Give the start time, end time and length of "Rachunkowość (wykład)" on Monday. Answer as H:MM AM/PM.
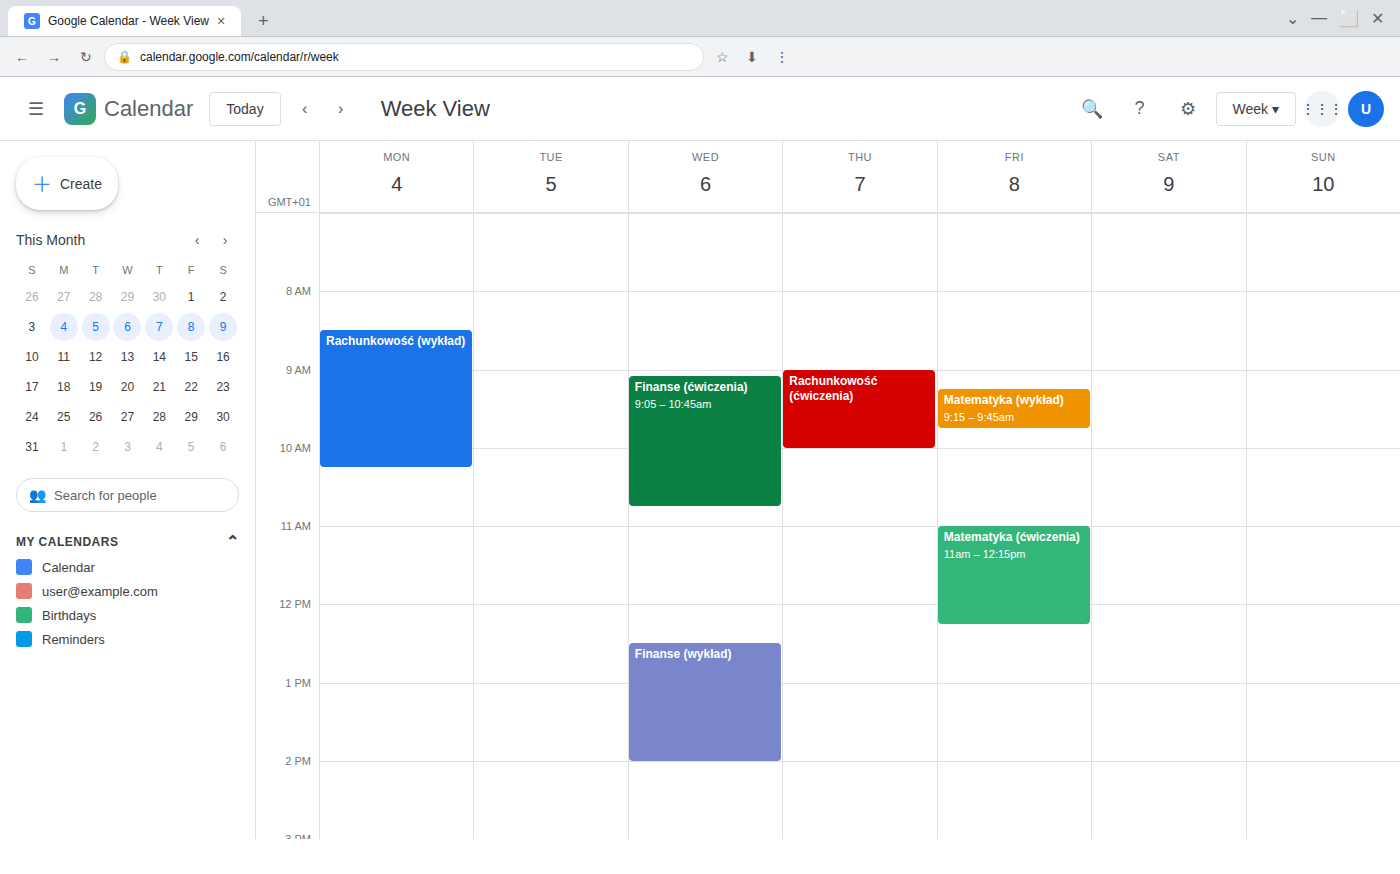
8:30 AM to 10:15 AM, 1 hour 45 minutes